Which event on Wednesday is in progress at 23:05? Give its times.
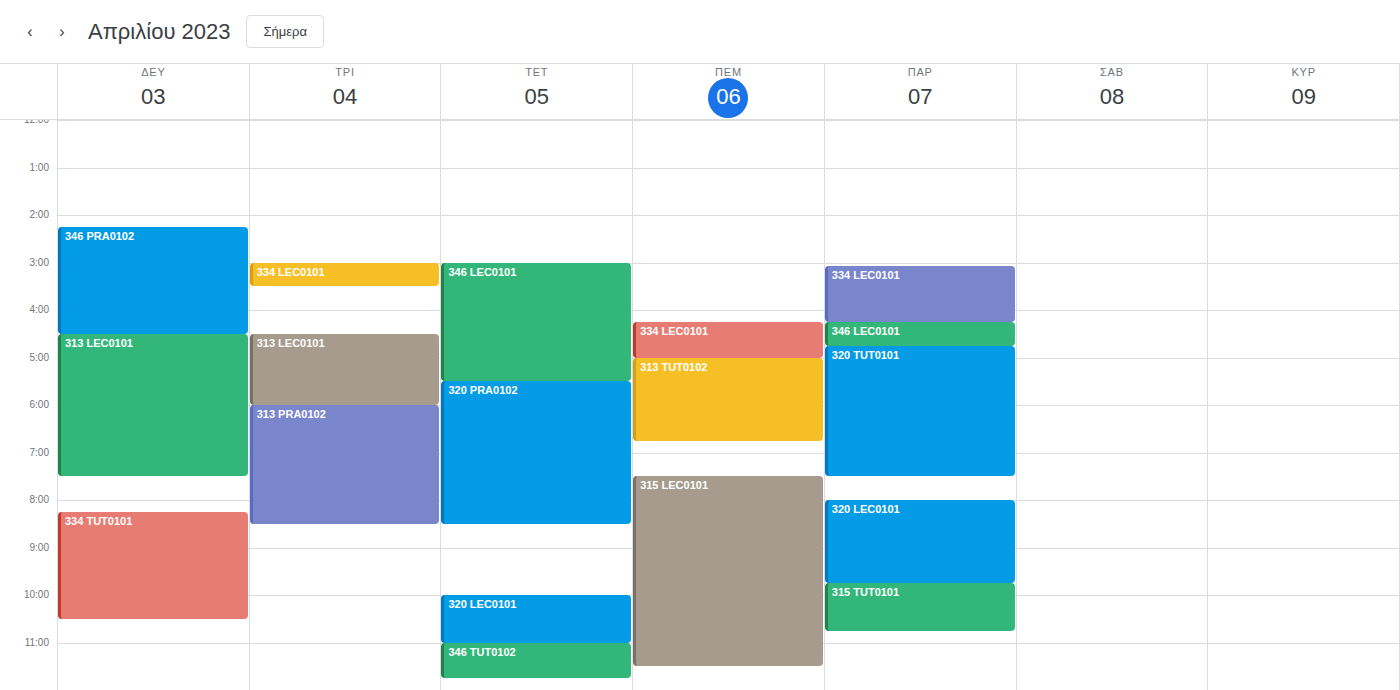
"346 TUT0102", 23:00 to 23:45